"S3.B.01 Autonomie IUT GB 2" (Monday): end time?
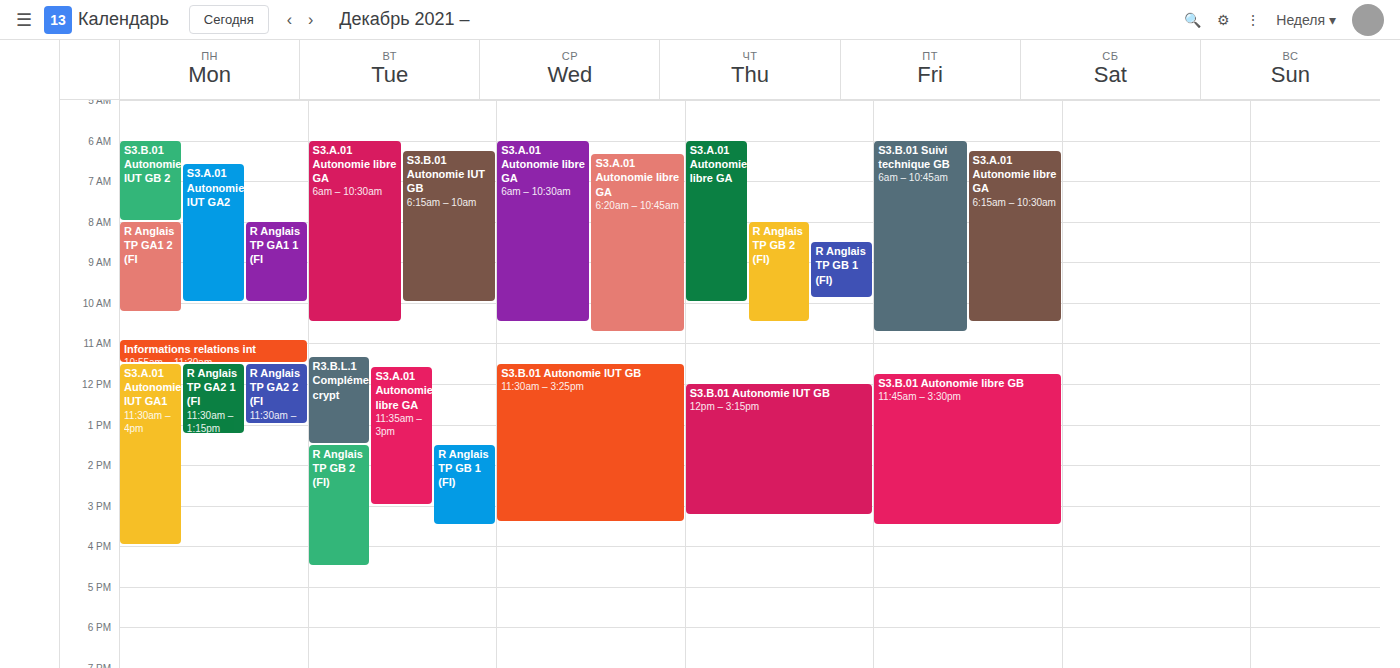
8:00 AM